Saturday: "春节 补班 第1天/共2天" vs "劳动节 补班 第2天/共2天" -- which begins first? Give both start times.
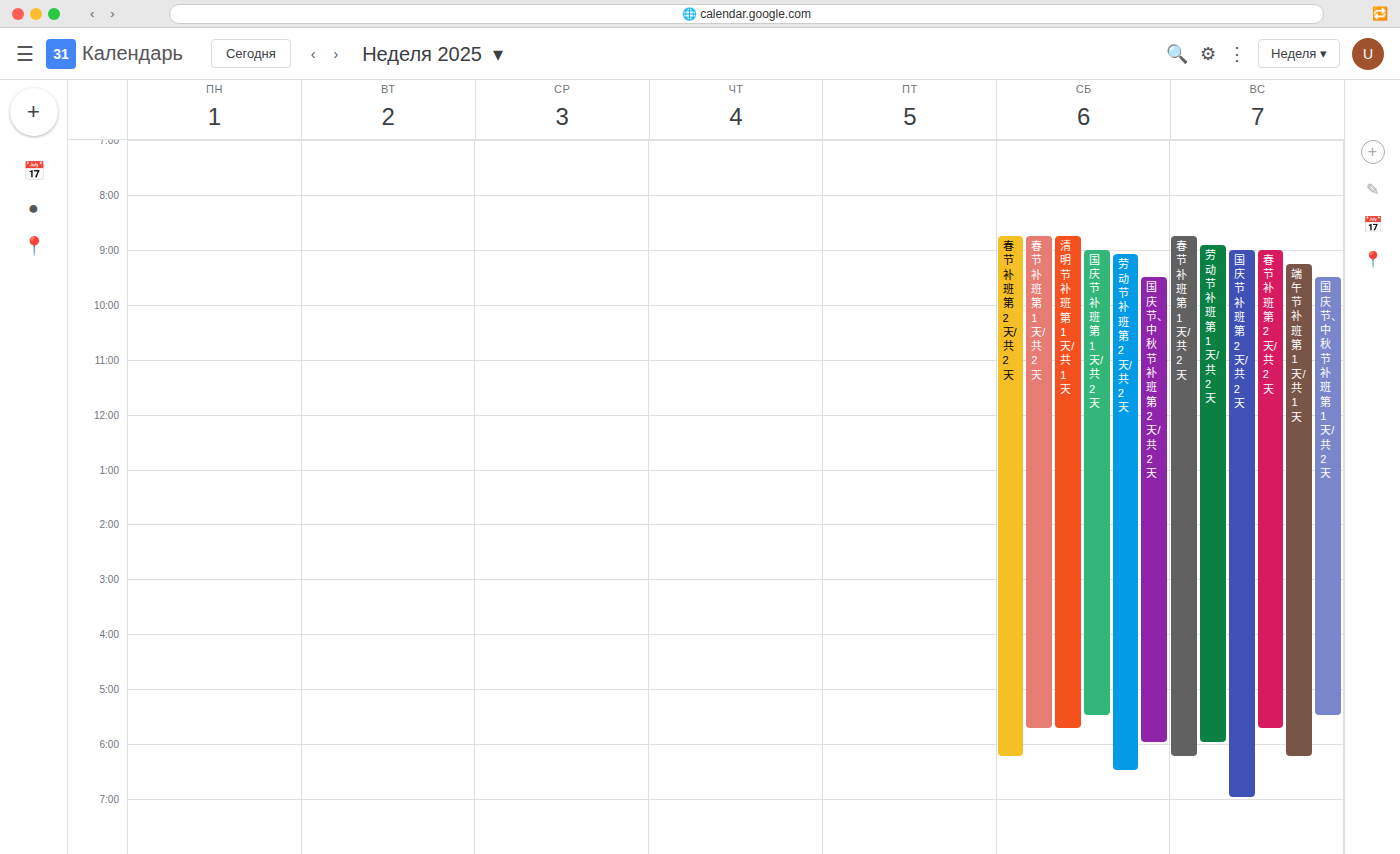
"春节 补班 第1天/共2天" 8:45 AM; "劳动节 补班 第2天/共2天" 9:05 AM.